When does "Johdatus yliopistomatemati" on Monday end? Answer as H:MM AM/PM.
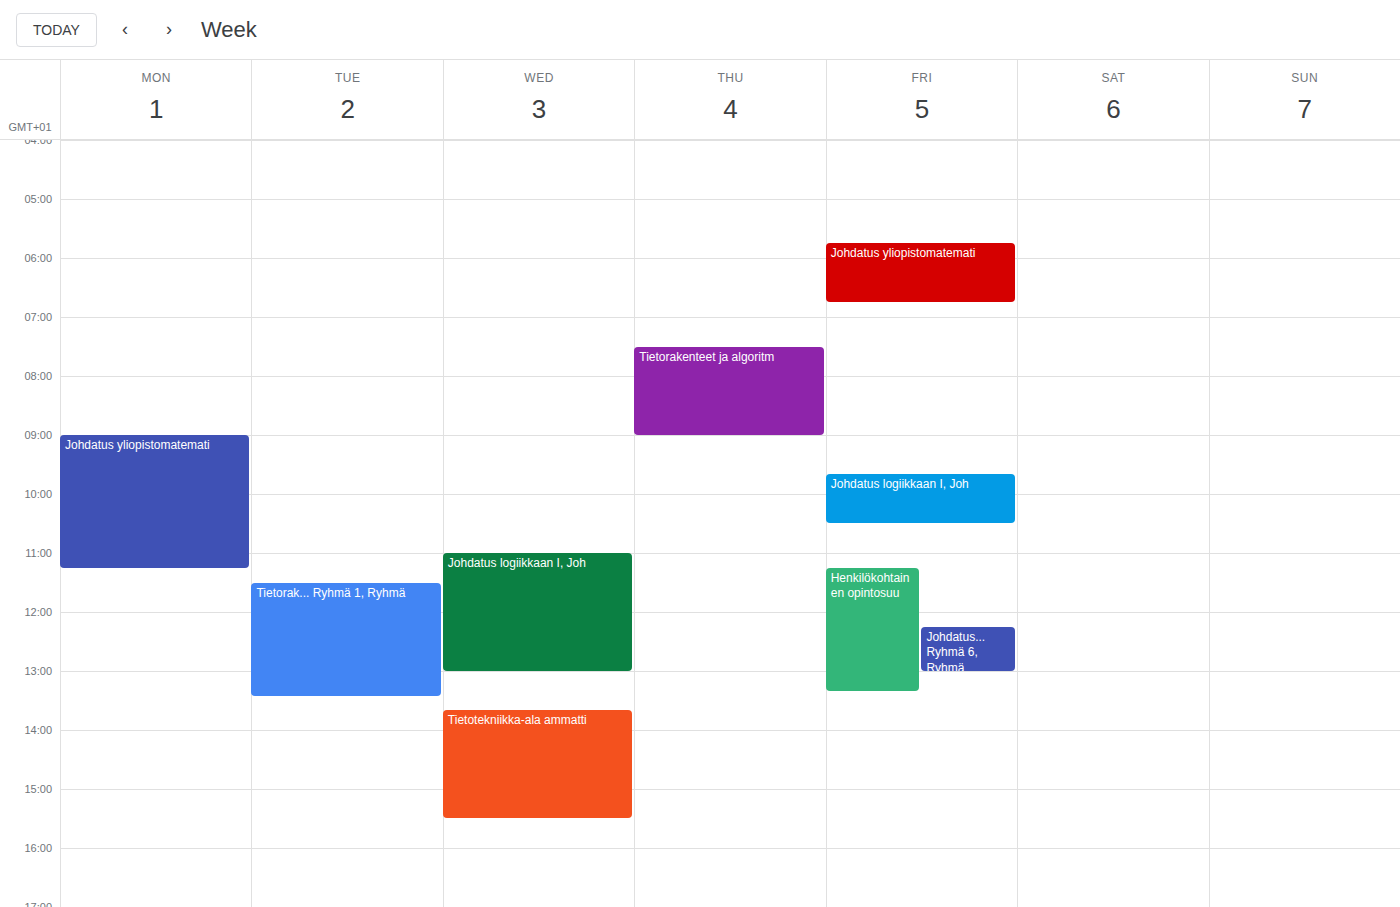
11:15 AM